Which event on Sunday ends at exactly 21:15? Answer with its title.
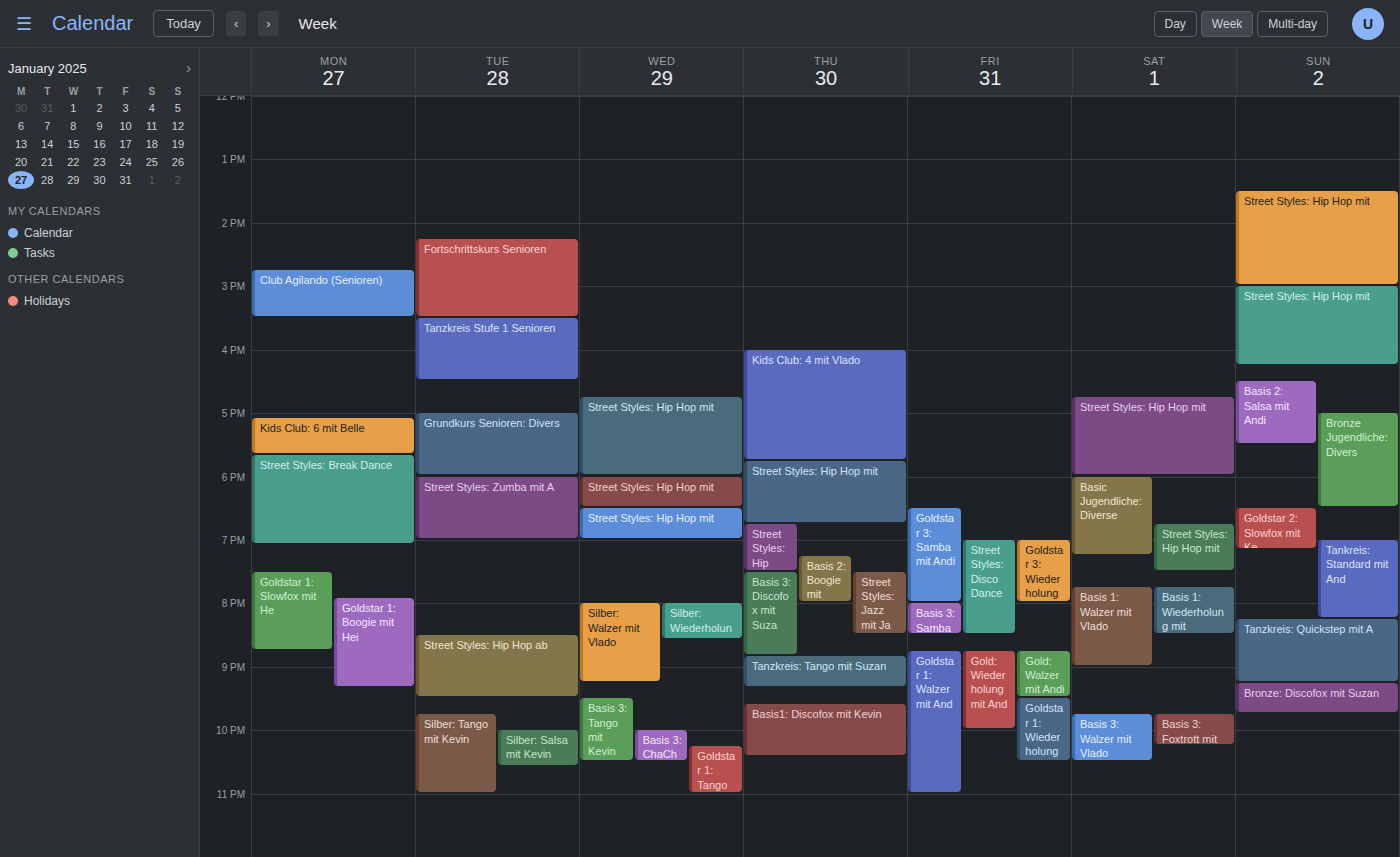
"Tanzkreis: Quickstep mit A"